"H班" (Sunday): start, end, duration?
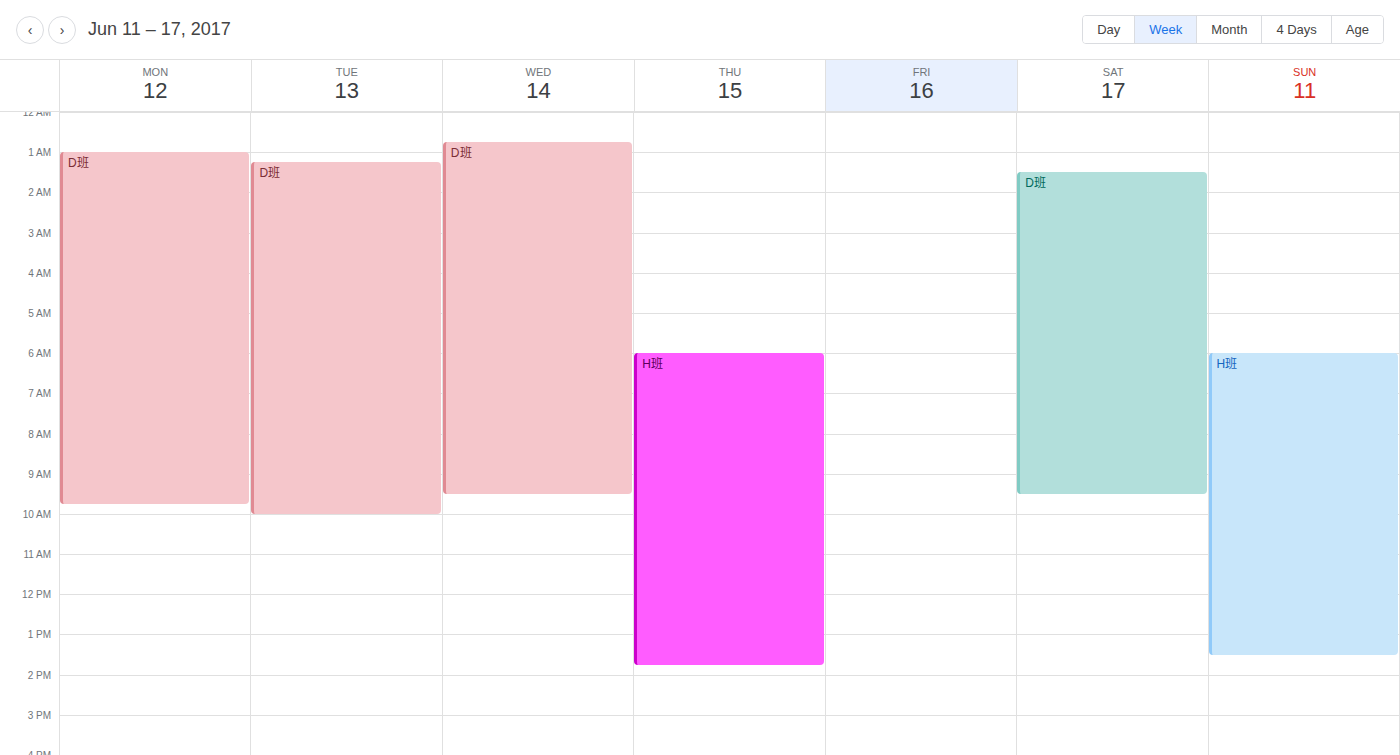
6:00 AM to 1:30 PM, 7 hours 30 minutes